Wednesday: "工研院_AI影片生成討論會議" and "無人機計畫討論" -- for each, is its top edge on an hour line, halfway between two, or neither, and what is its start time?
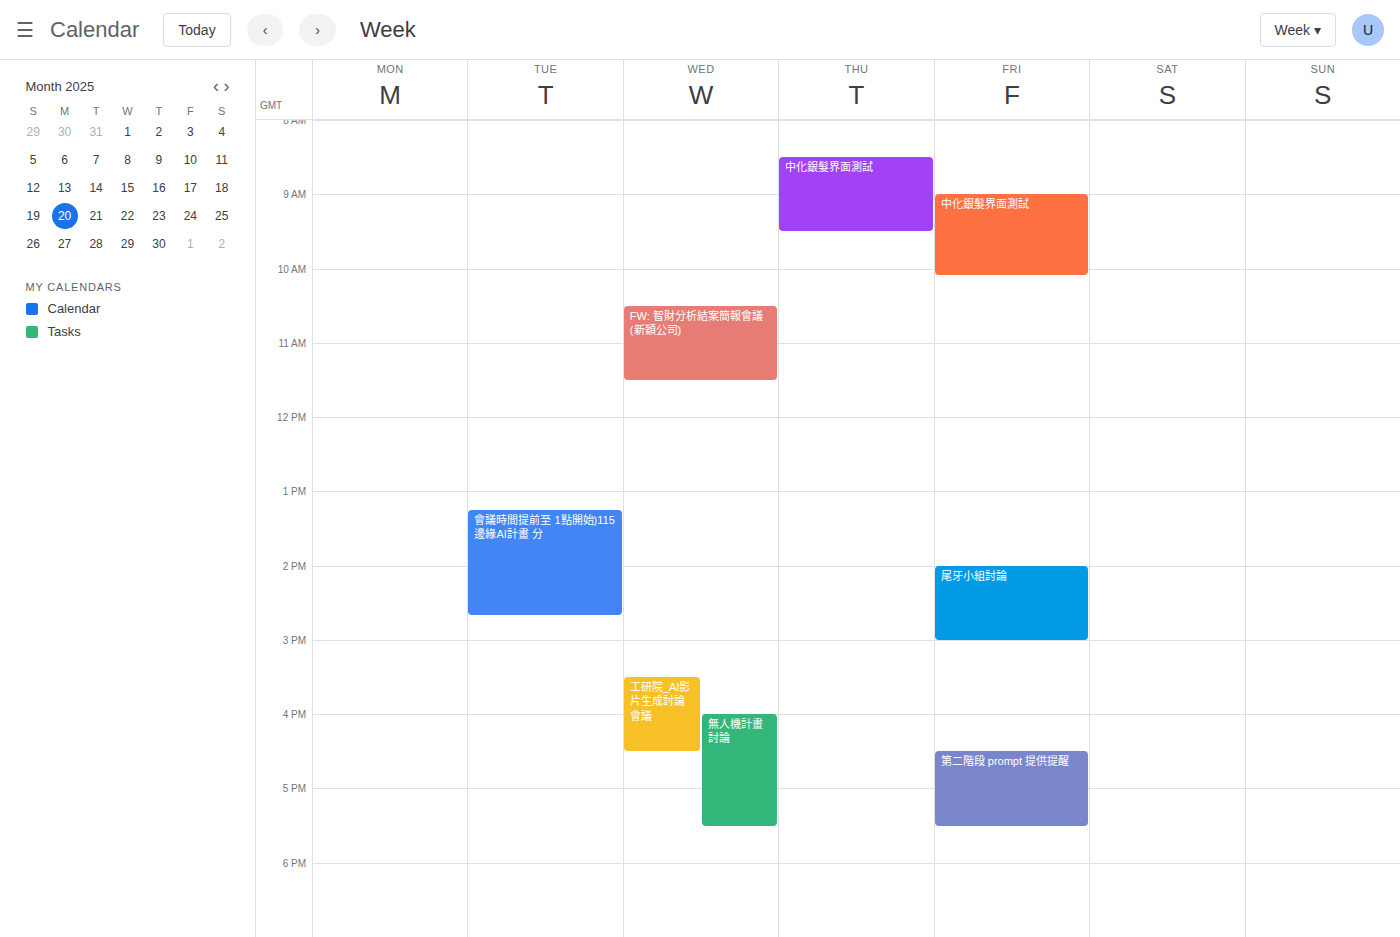
"工研院_AI影片生成討論會議": 3:30 PM, halfway between the 3 PM and 4 PM lines. "無人機計畫討論": 4:00 PM, exactly on the 4 PM line.